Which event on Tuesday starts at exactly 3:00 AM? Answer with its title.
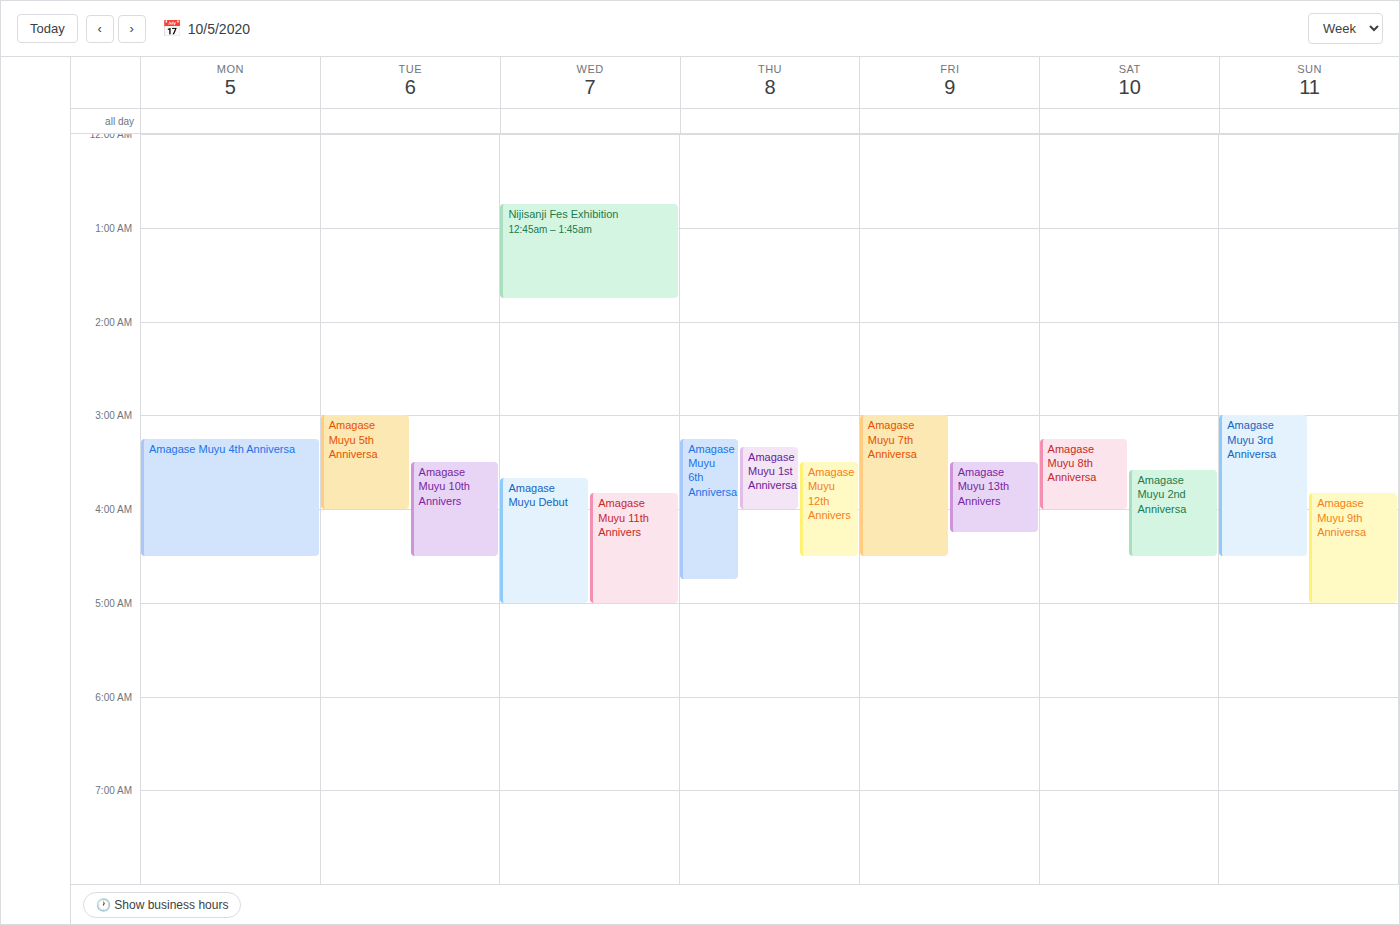
"Amagase Muyu 5th Anniversa"